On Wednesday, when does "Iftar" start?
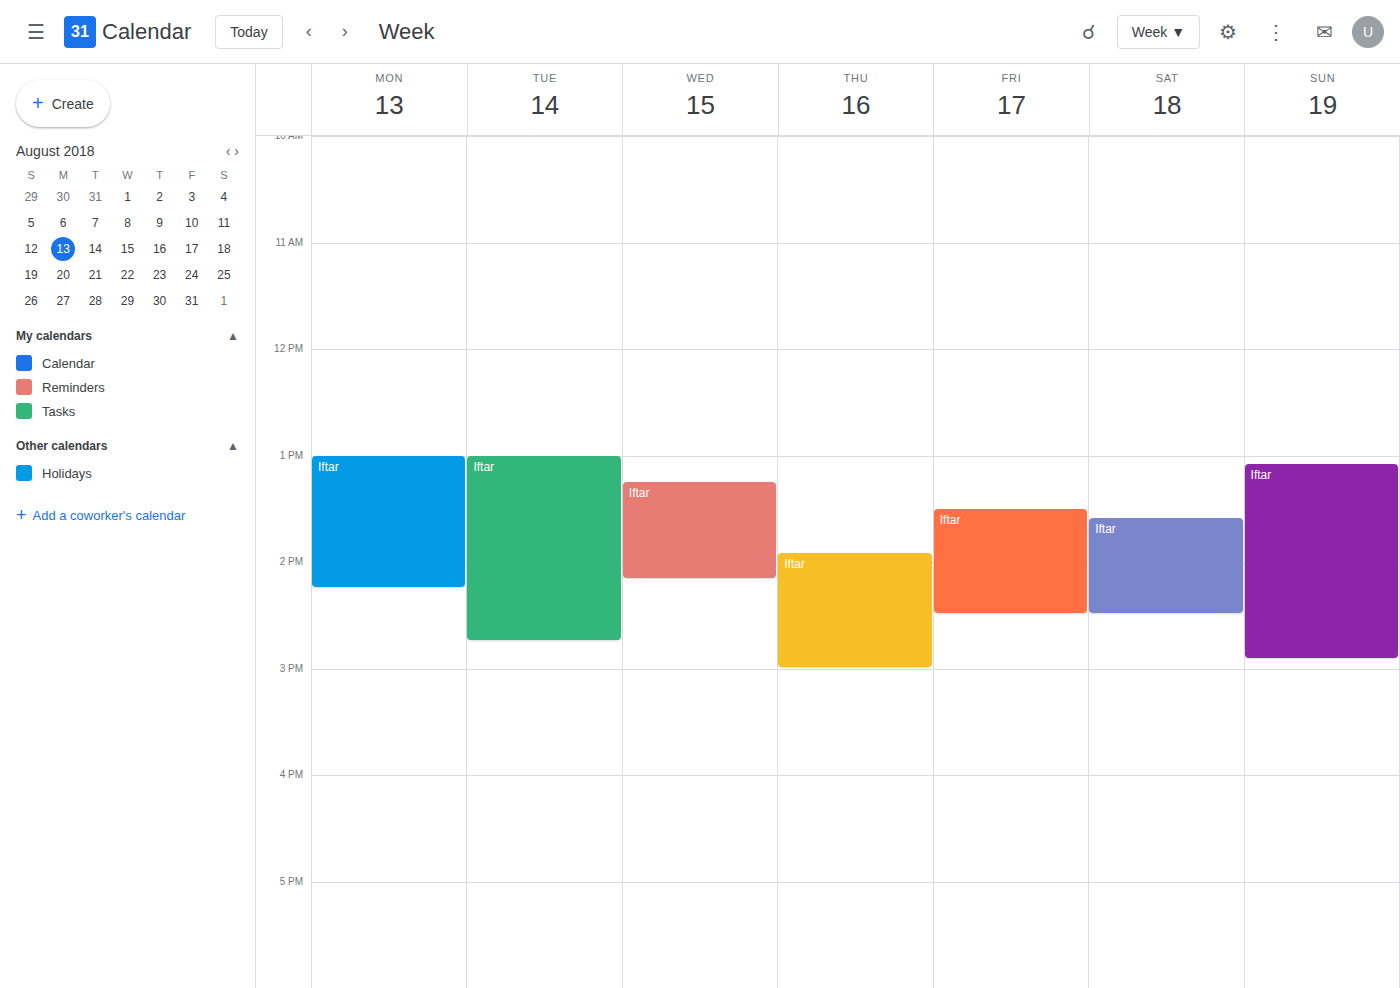
1:15 PM